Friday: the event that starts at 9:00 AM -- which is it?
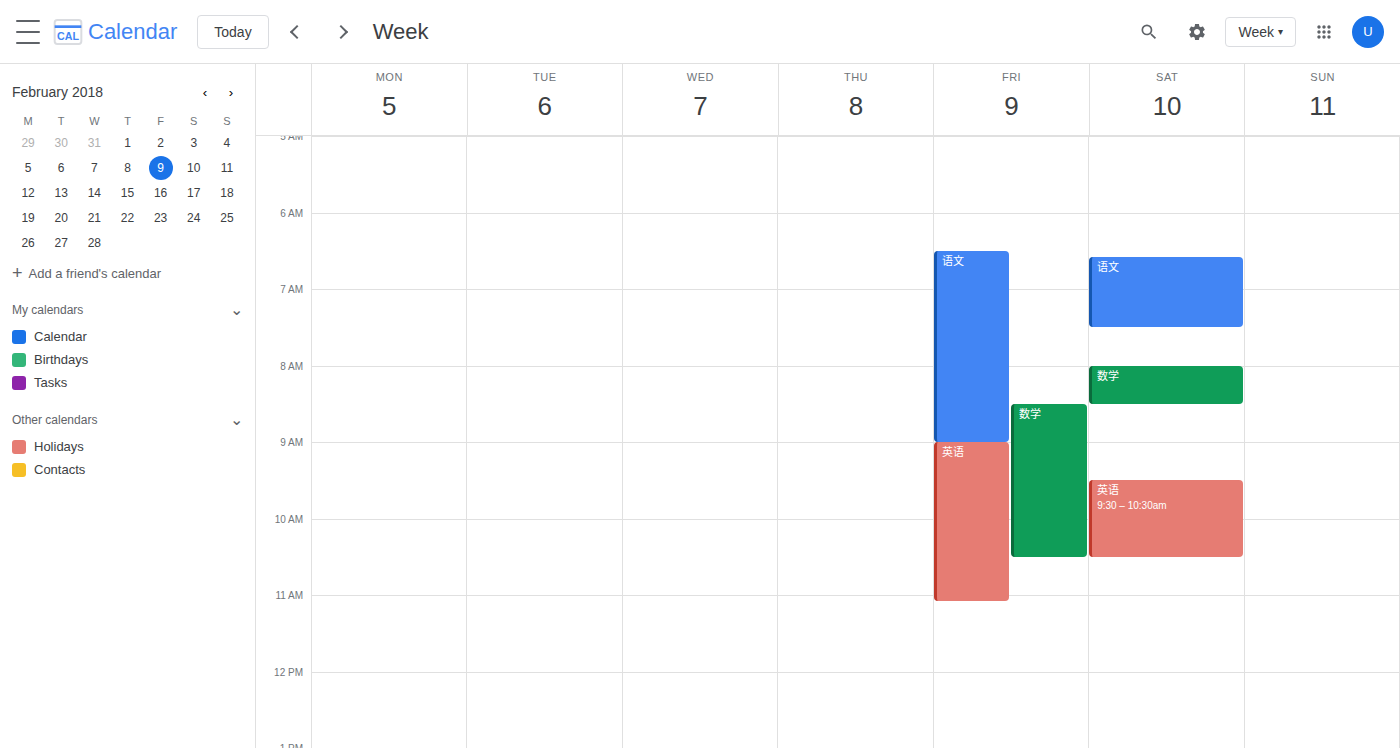
"英语"